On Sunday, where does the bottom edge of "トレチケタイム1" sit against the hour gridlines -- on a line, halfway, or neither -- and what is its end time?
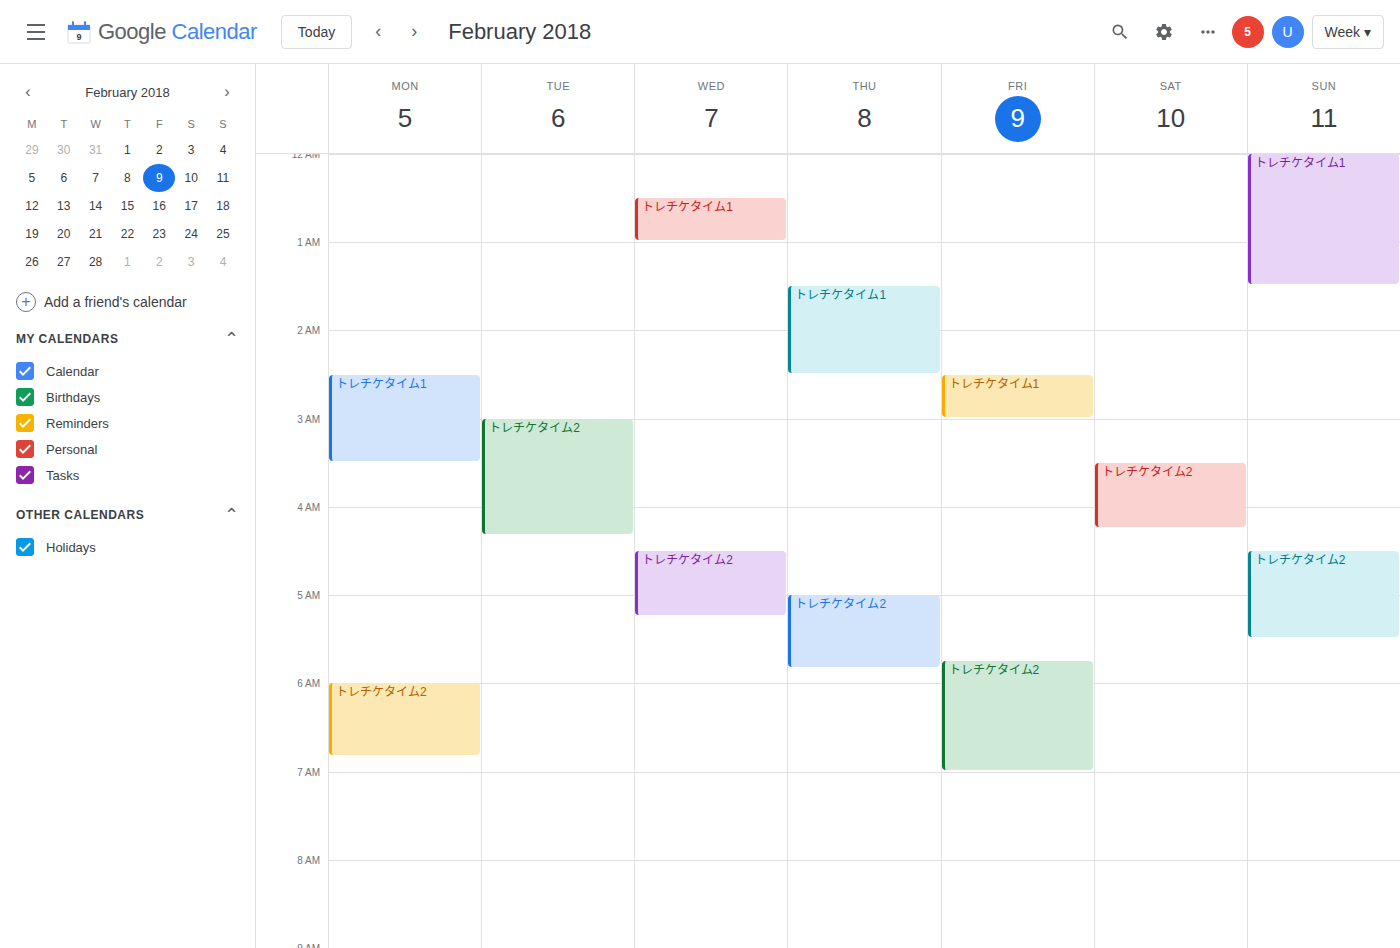
1:30 AM -- halfway between the 1 AM and 2 AM lines.